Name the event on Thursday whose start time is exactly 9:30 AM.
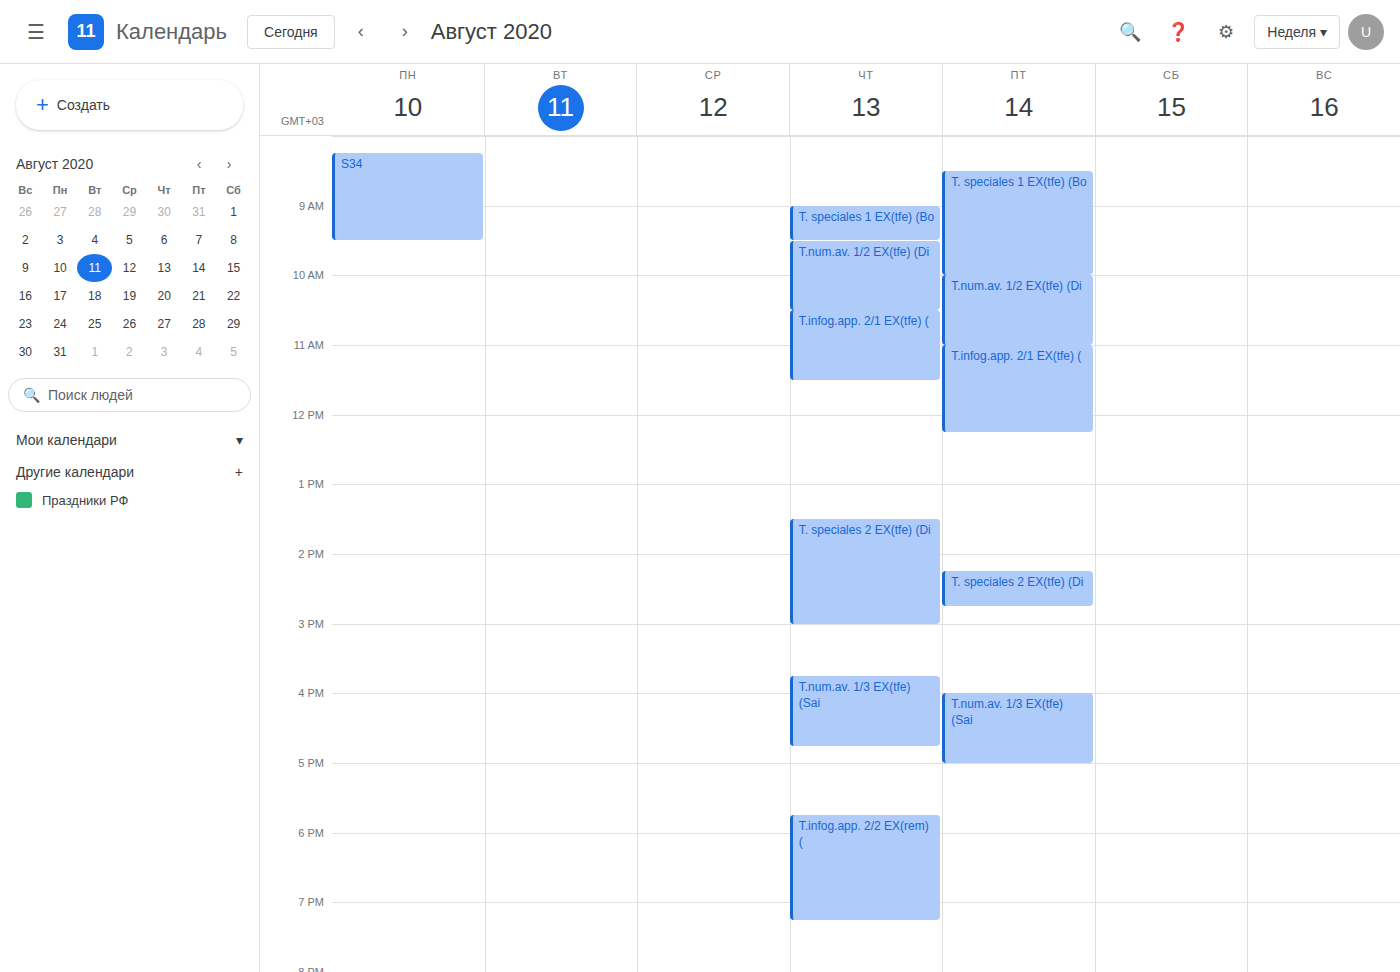
"T.num.av. 1/2 EX(tfe) (Di"